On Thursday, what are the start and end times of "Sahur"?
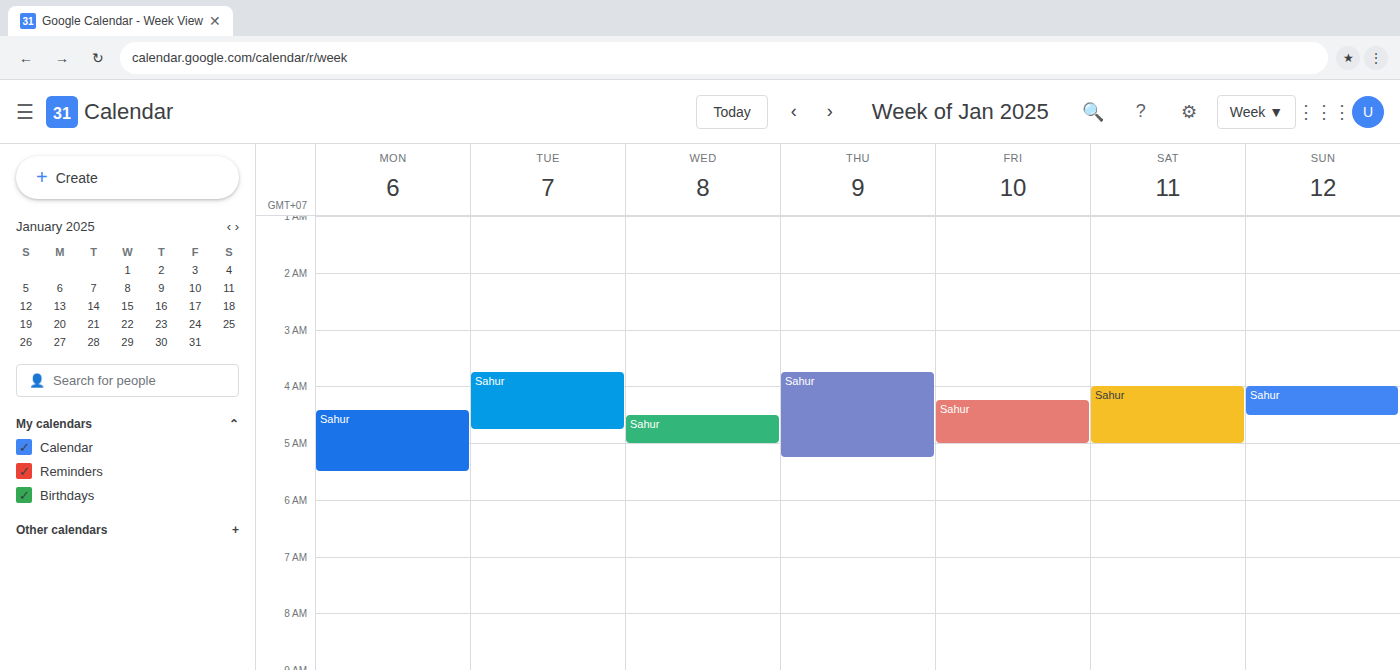
3:45 AM to 5:15 AM